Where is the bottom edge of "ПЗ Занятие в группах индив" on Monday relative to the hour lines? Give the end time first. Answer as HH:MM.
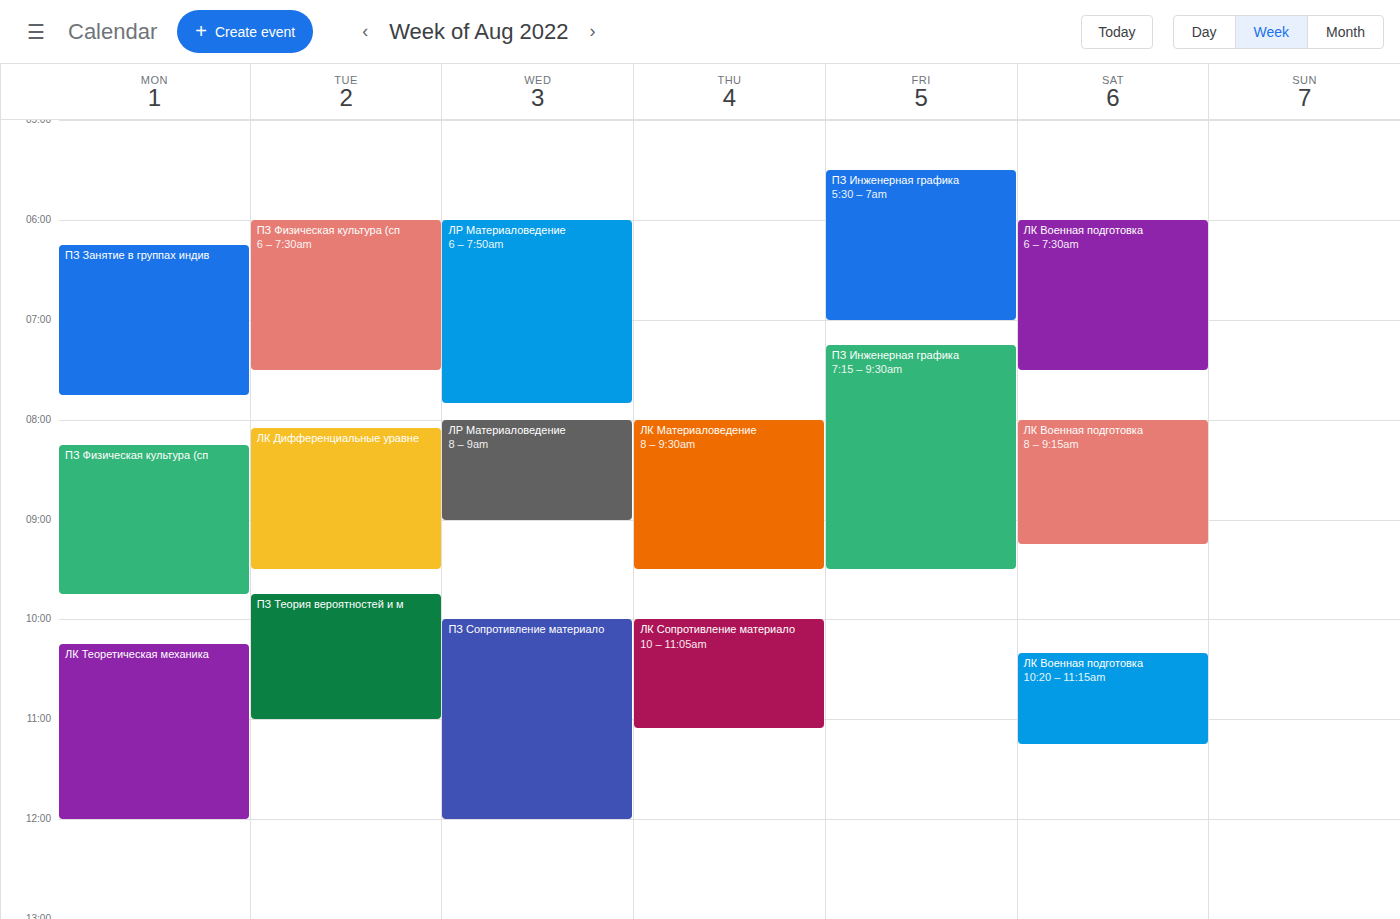
07:45 -- neither: three quarters of the way from the 07:00 line to the 08:00 line.